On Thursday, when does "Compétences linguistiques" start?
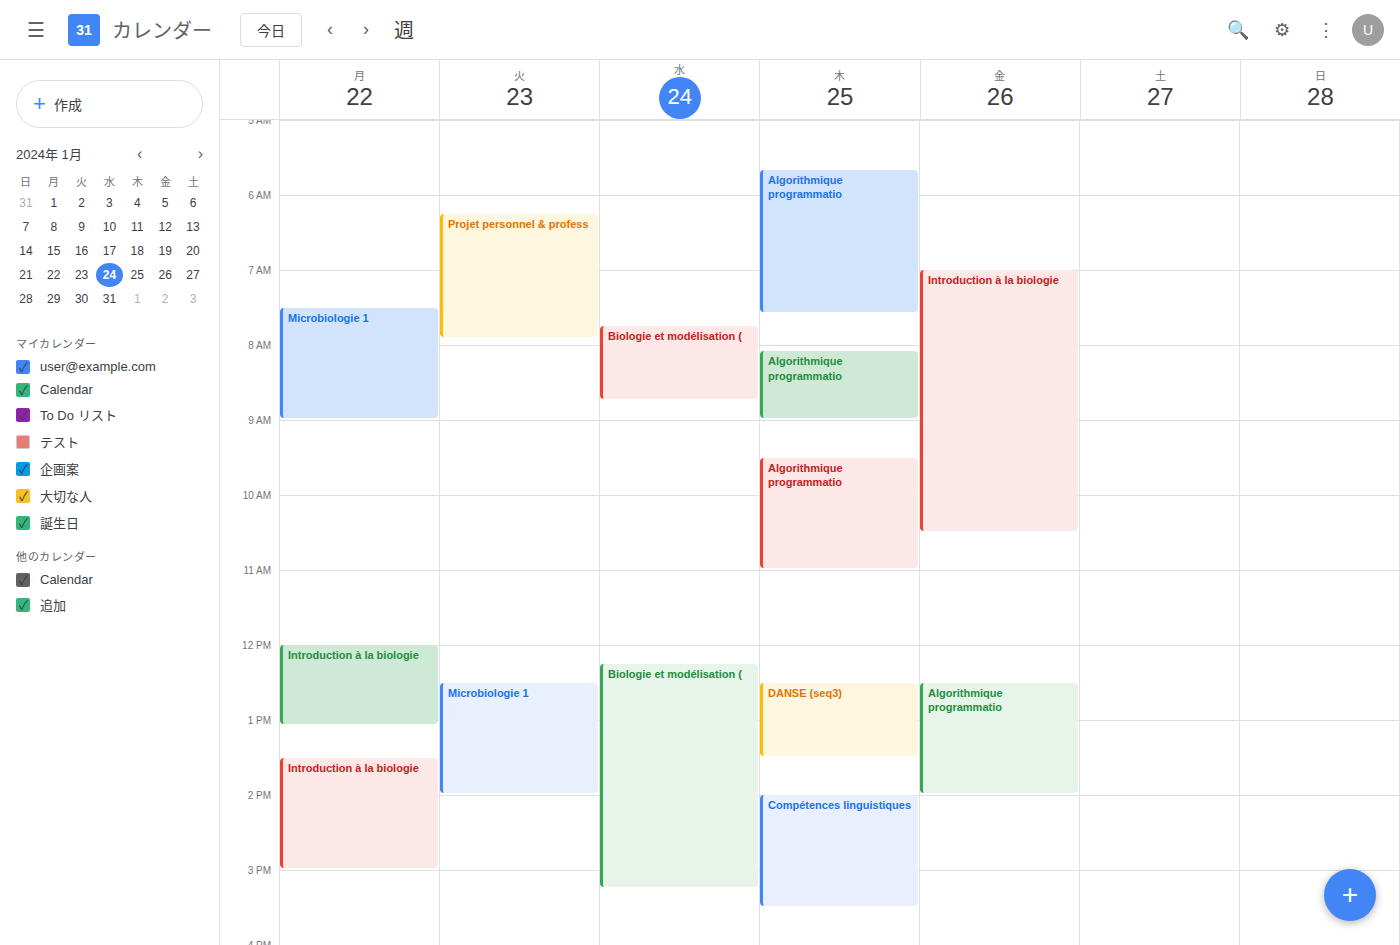
2:00 PM